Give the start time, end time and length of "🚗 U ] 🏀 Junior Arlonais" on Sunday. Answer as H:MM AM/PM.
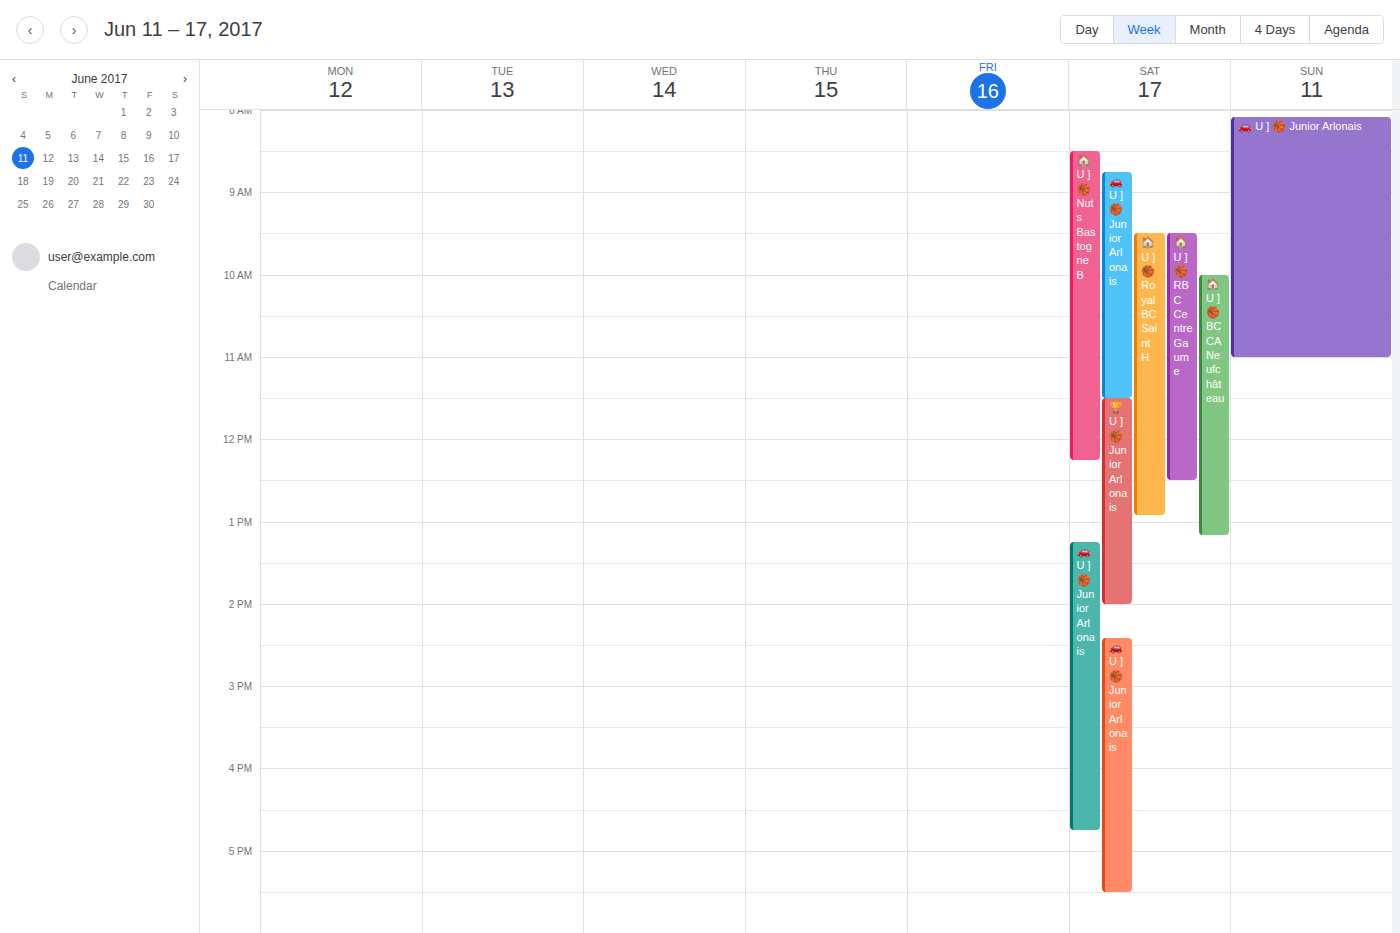
8:05 AM to 11:00 AM, 2 hours 55 minutes